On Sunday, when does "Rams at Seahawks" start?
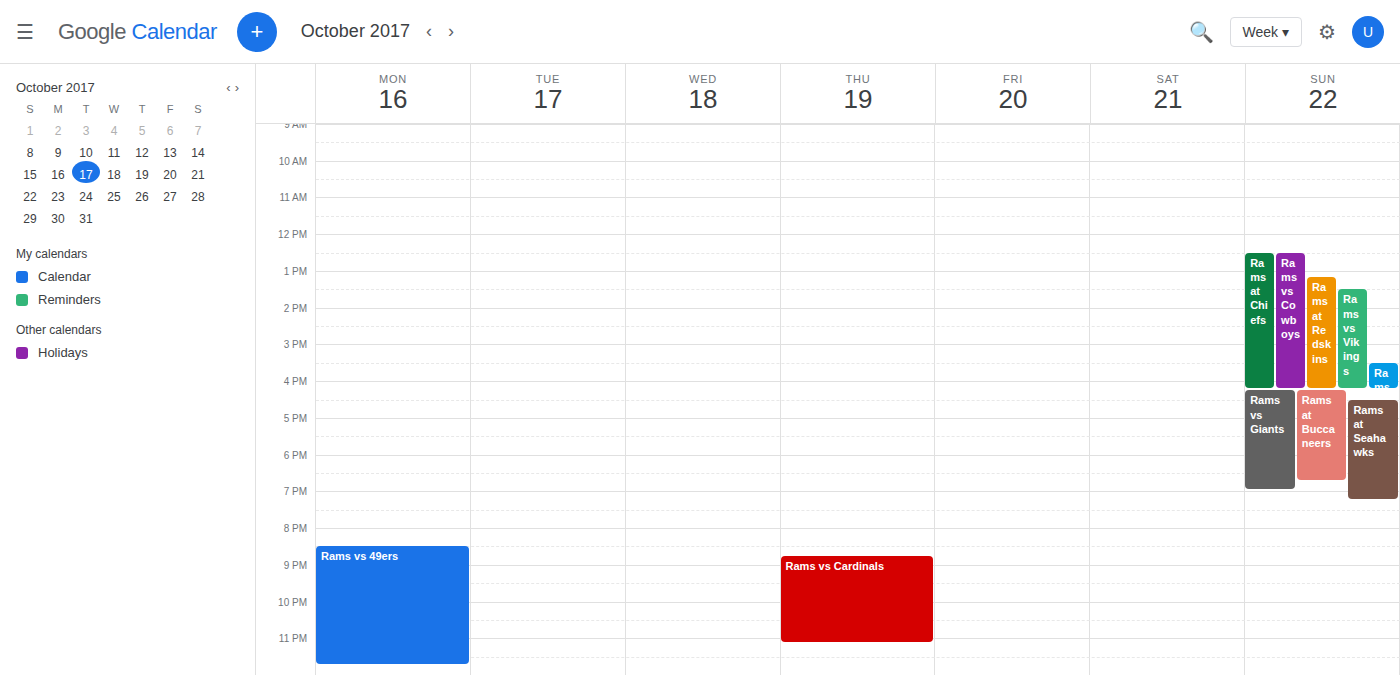
4:30 PM